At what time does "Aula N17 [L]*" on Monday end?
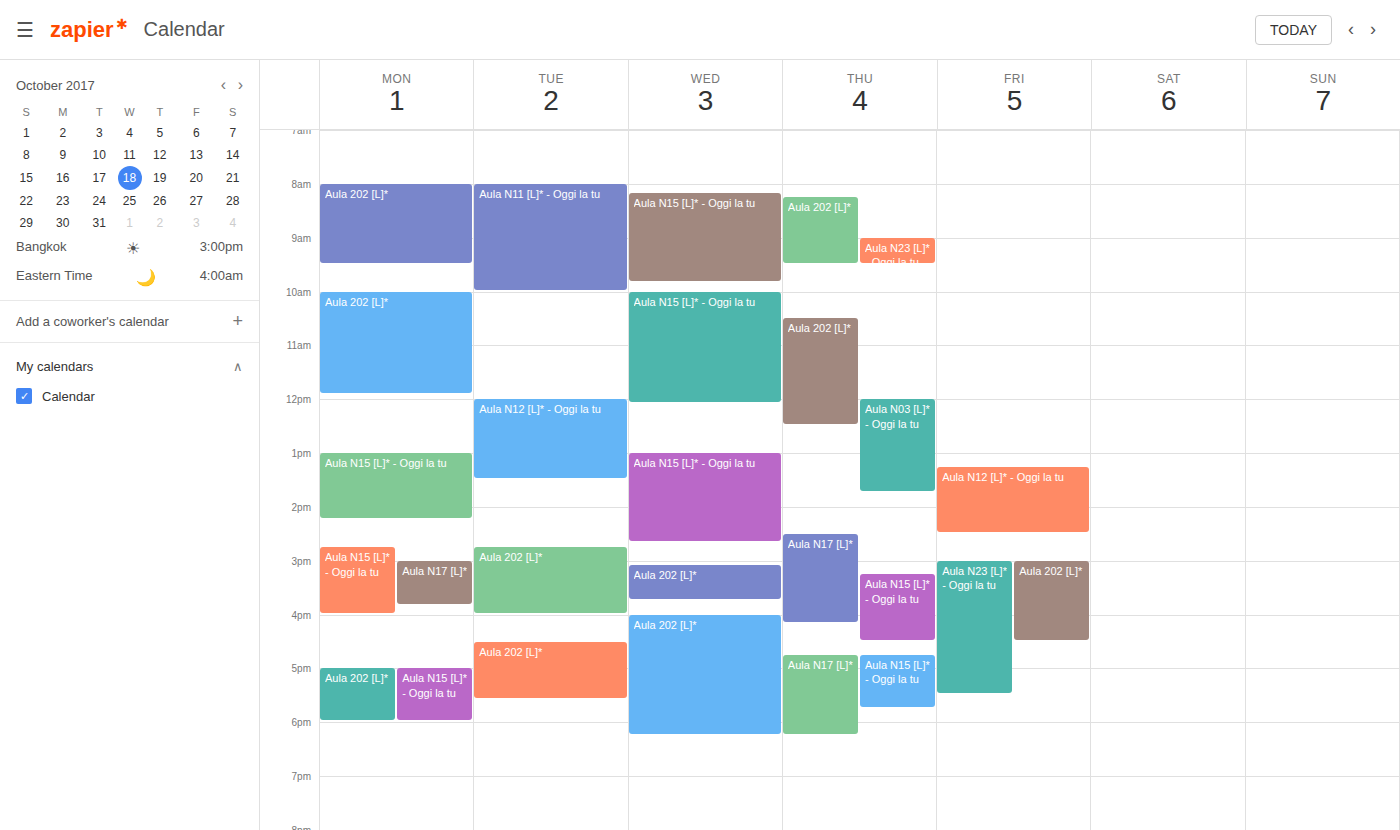
3:50 PM